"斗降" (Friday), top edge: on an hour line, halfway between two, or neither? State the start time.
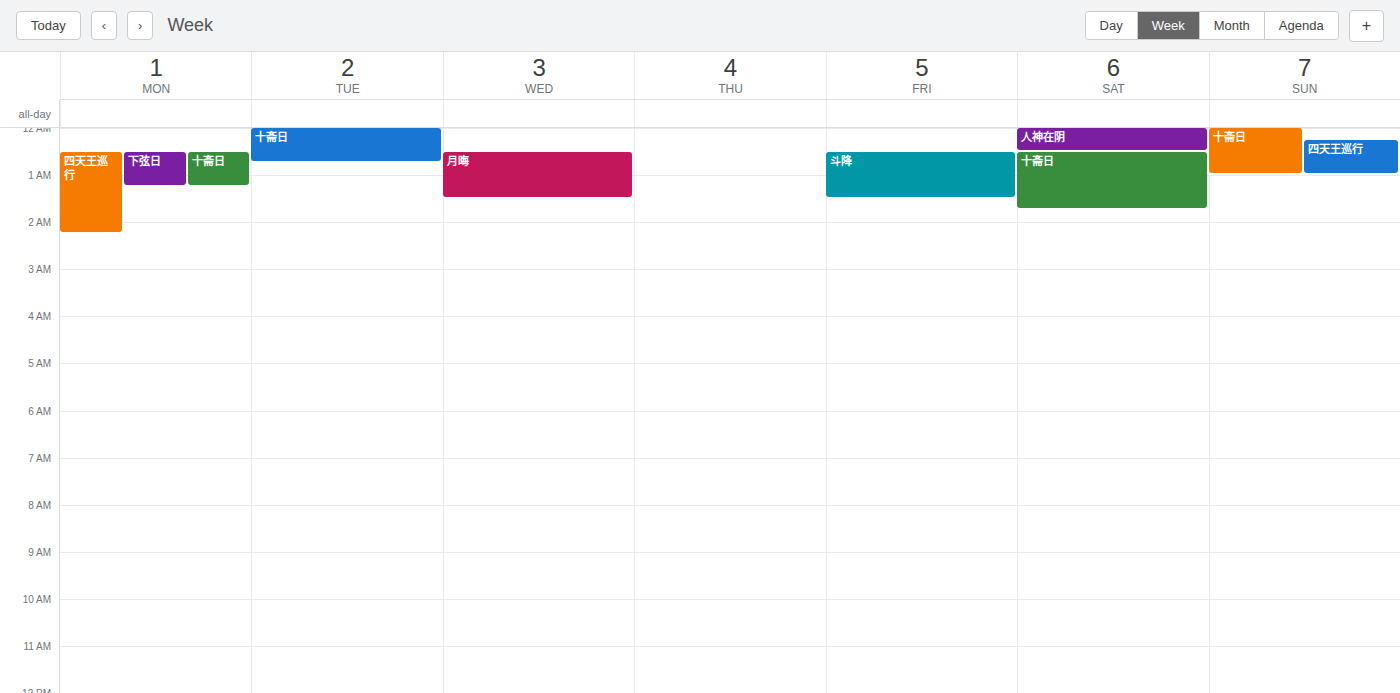
12:30 AM -- halfway between the 12 AM and 1 AM lines.